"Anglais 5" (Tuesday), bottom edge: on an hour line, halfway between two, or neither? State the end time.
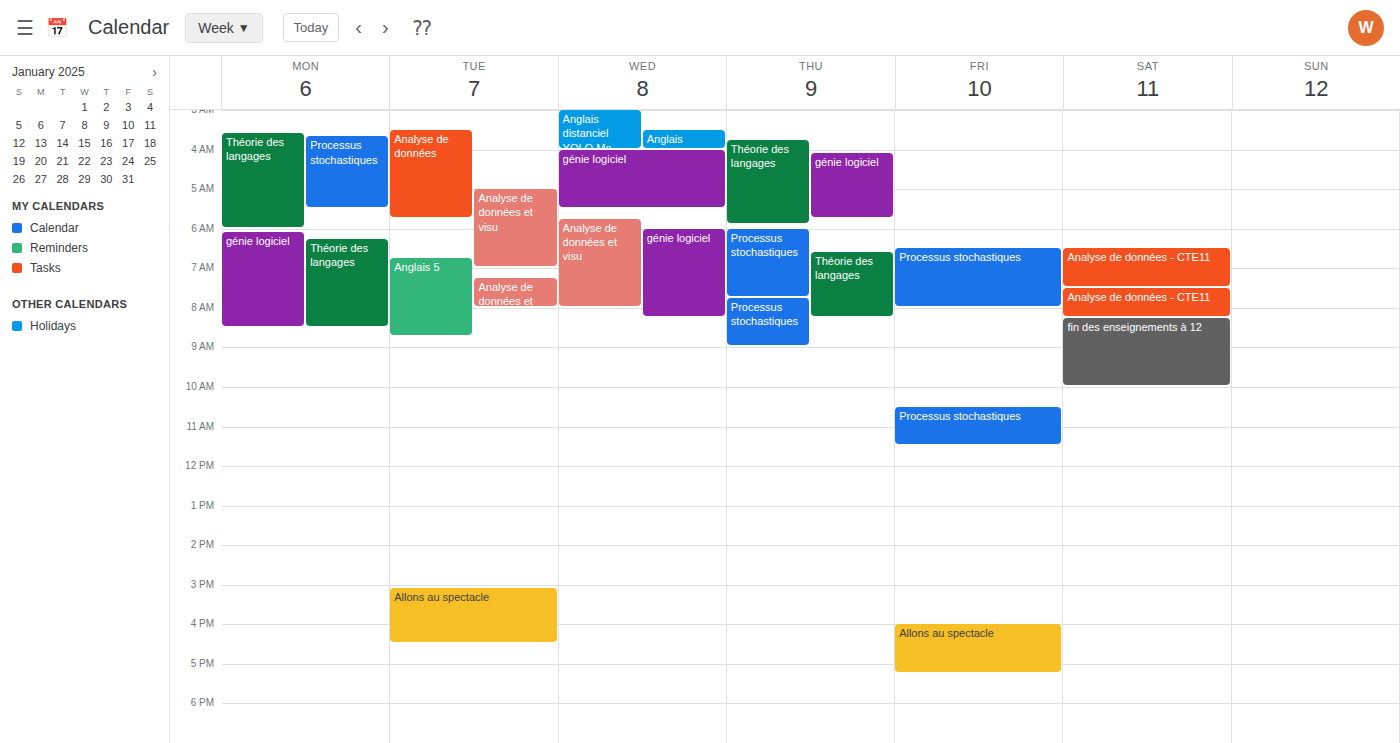
8:45 AM -- neither: three quarters of the way from the 8 AM line to the 9 AM line.